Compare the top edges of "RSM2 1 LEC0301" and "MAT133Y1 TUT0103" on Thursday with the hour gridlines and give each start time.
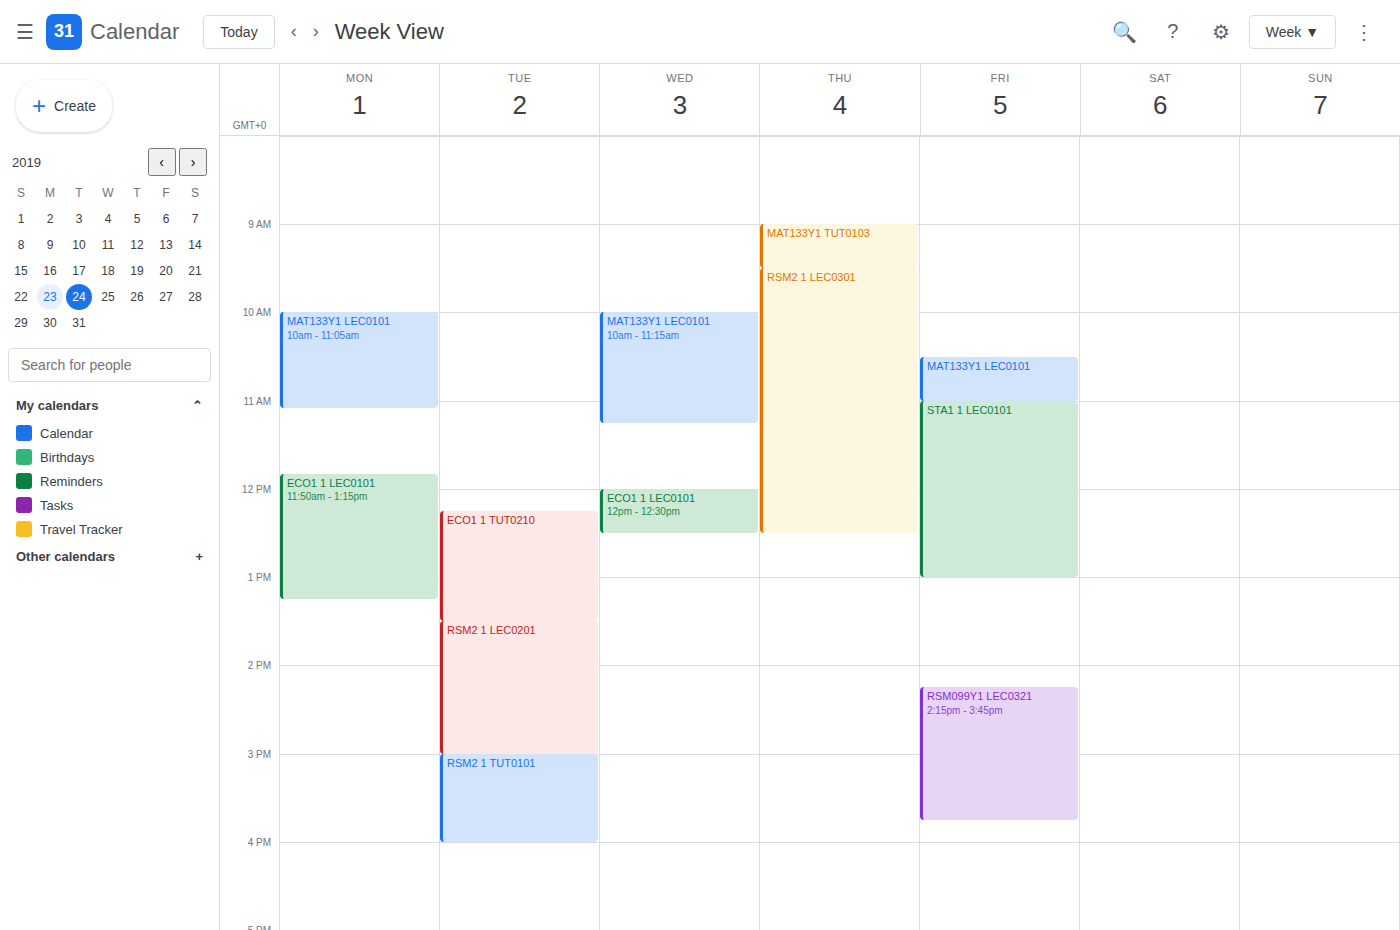
"RSM2 1 LEC0301": 9:30 AM, halfway between the 9 AM and 10 AM lines. "MAT133Y1 TUT0103": 9:00 AM, exactly on the 9 AM line.